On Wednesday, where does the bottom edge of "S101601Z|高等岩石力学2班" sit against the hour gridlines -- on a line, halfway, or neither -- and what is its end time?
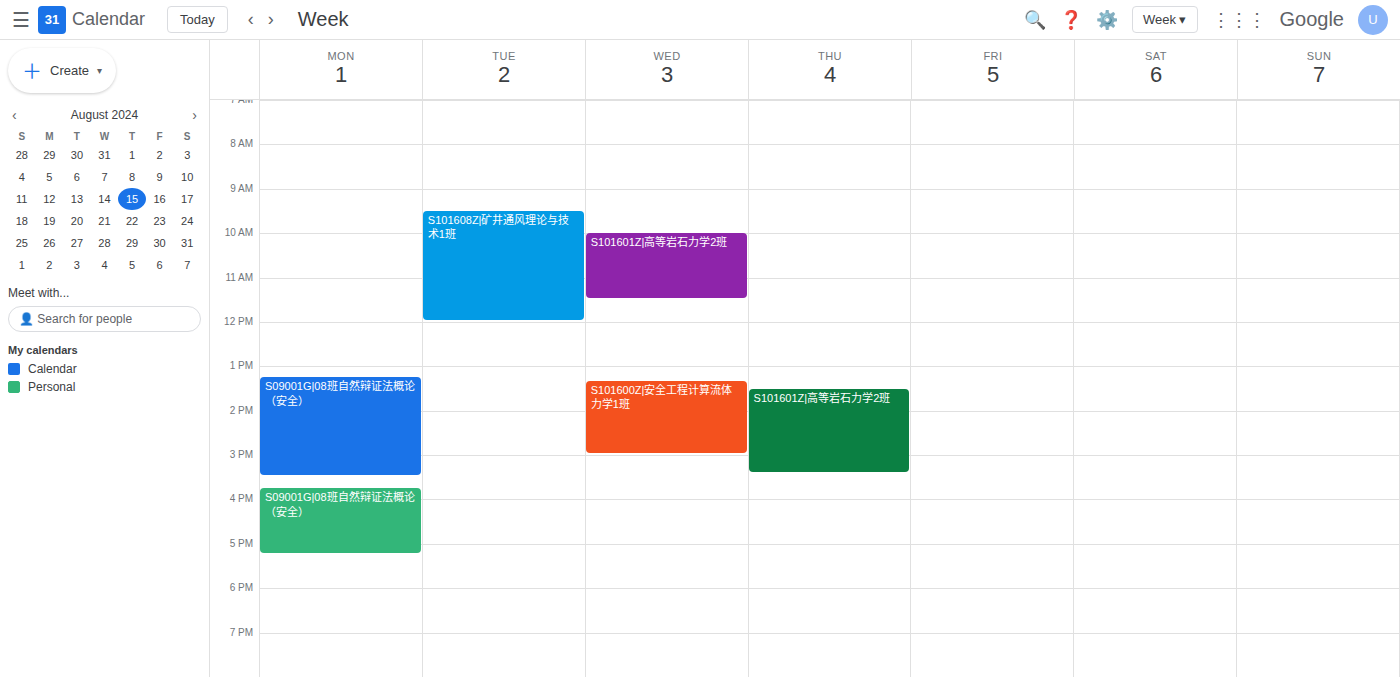
11:30 AM -- halfway between the 11 AM and 12 PM lines.